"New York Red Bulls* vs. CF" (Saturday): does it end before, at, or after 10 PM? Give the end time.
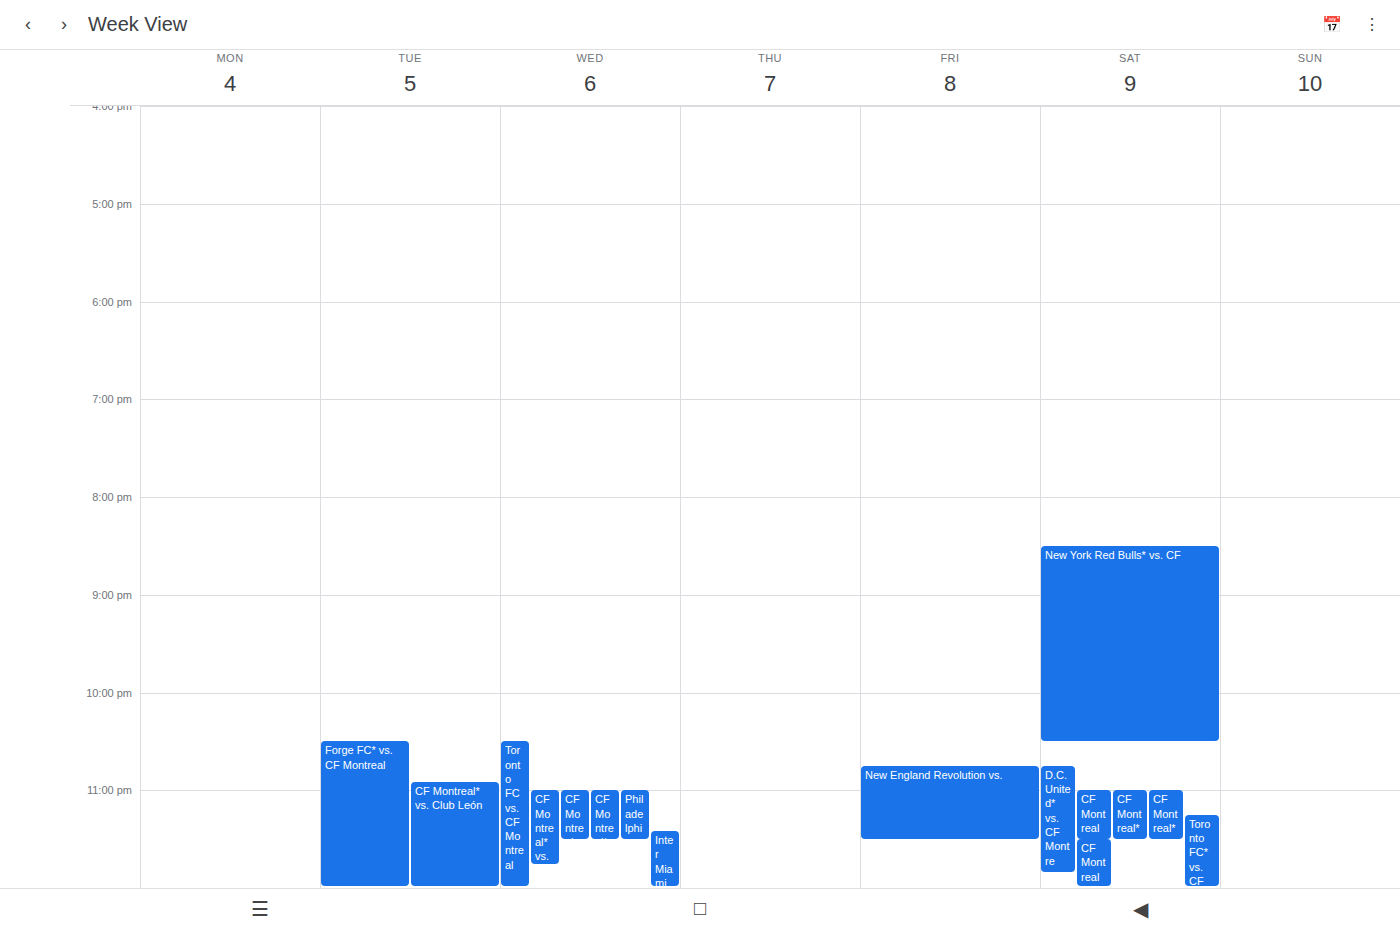
10:30 PM -- after 10 PM, 30 minutes below the 10 PM line.